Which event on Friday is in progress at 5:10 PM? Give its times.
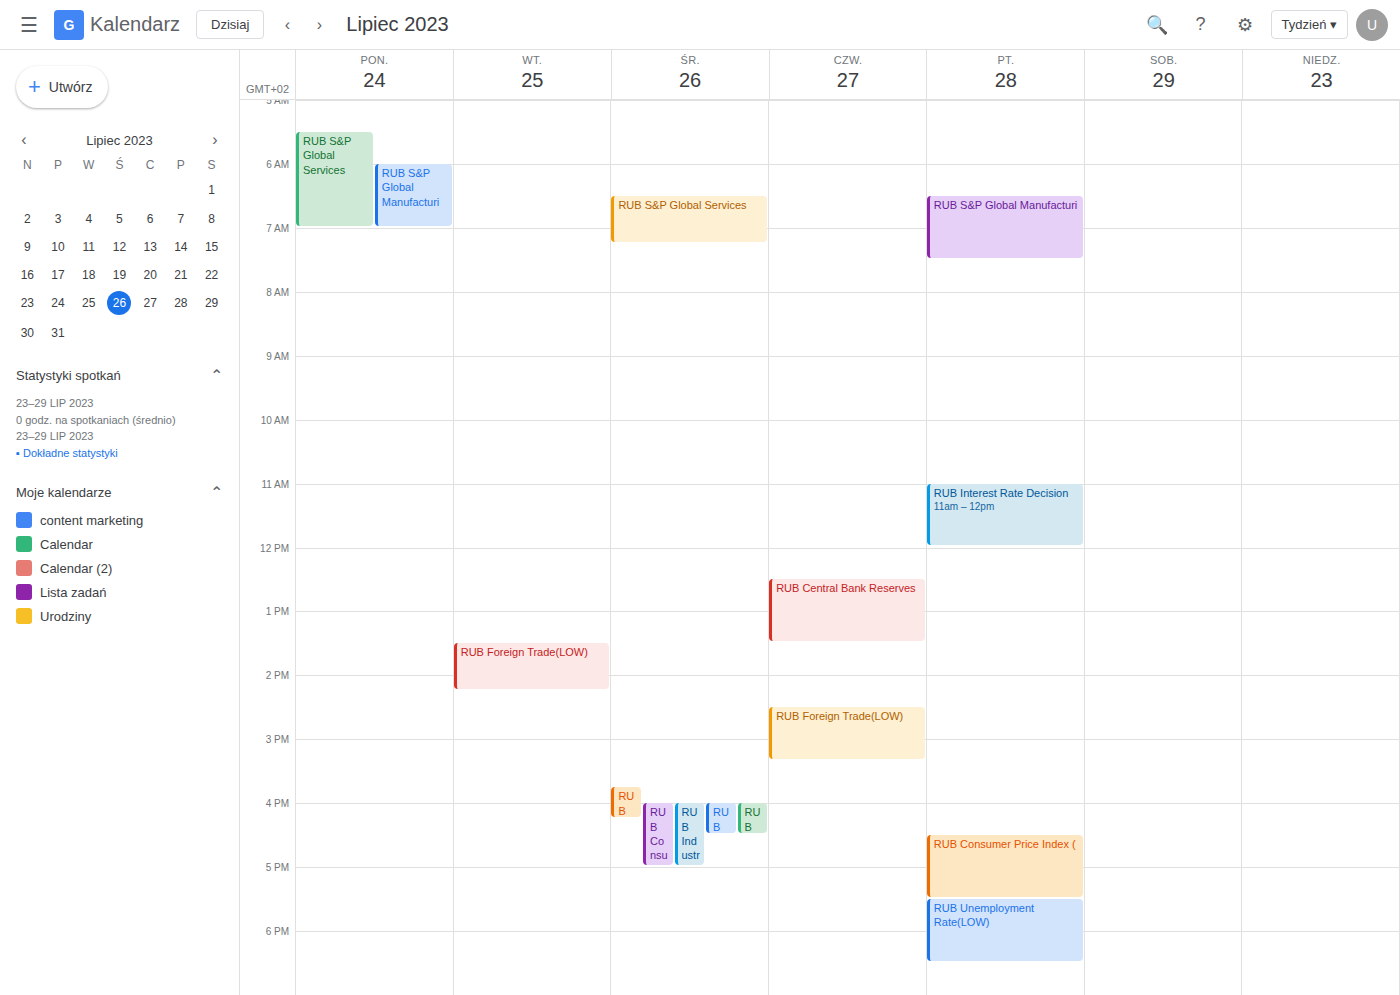
"RUB Consumer Price Index (", 4:30 PM to 5:30 PM